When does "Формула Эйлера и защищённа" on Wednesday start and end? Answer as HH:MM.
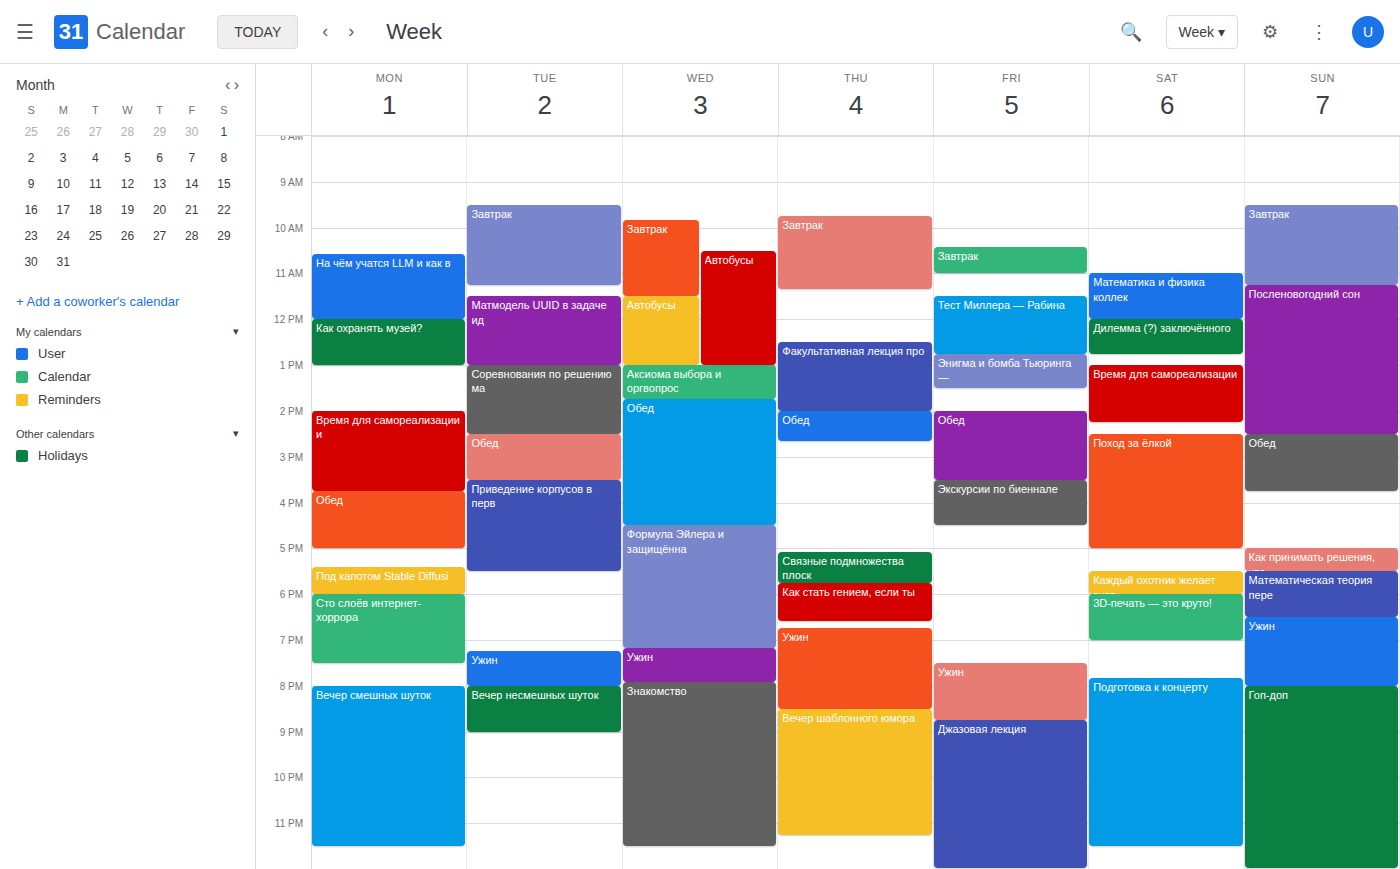
16:30 to 19:10